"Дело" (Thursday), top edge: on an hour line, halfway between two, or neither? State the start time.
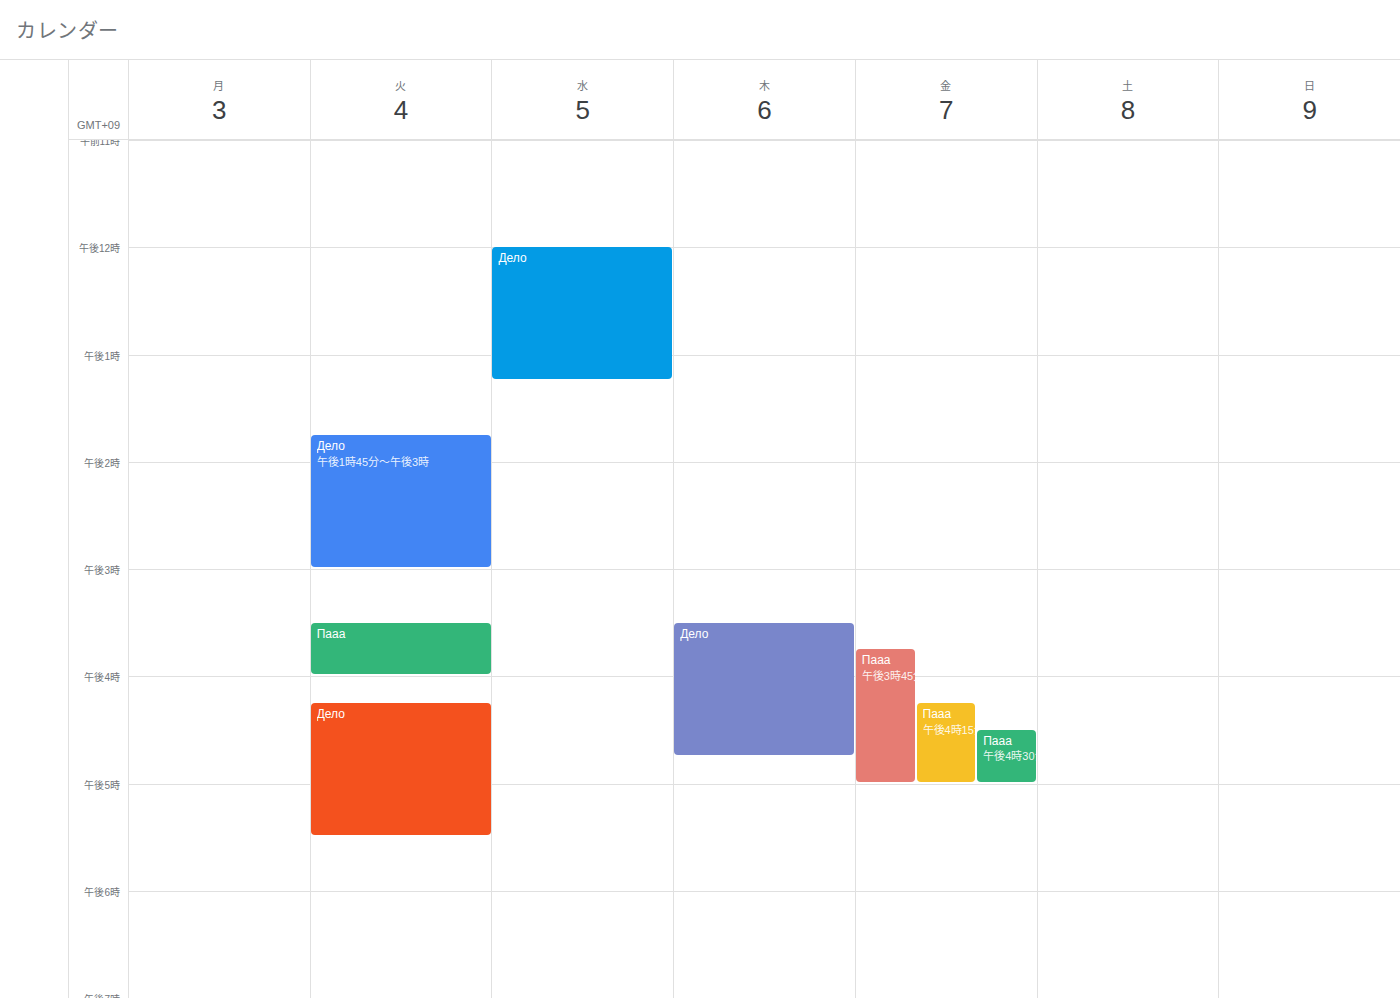
3:30 PM -- halfway between the 3 PM and 4 PM lines.